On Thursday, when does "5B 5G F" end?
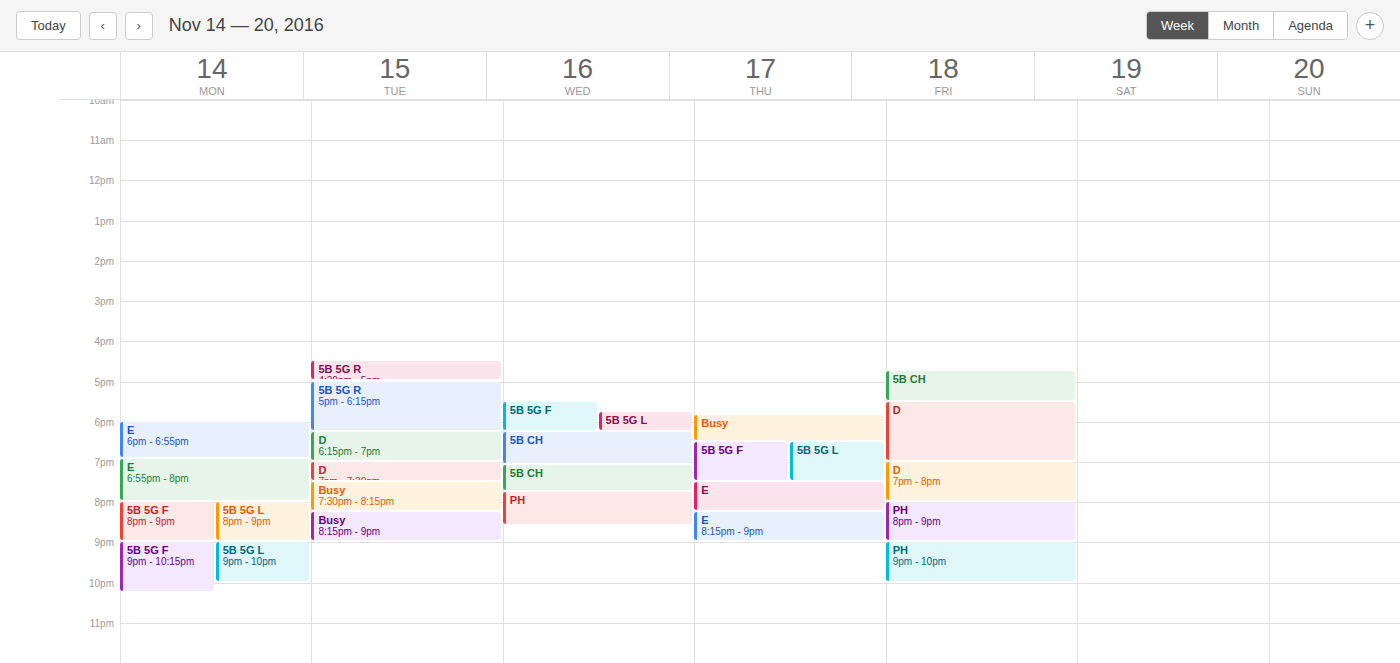
7:30 PM